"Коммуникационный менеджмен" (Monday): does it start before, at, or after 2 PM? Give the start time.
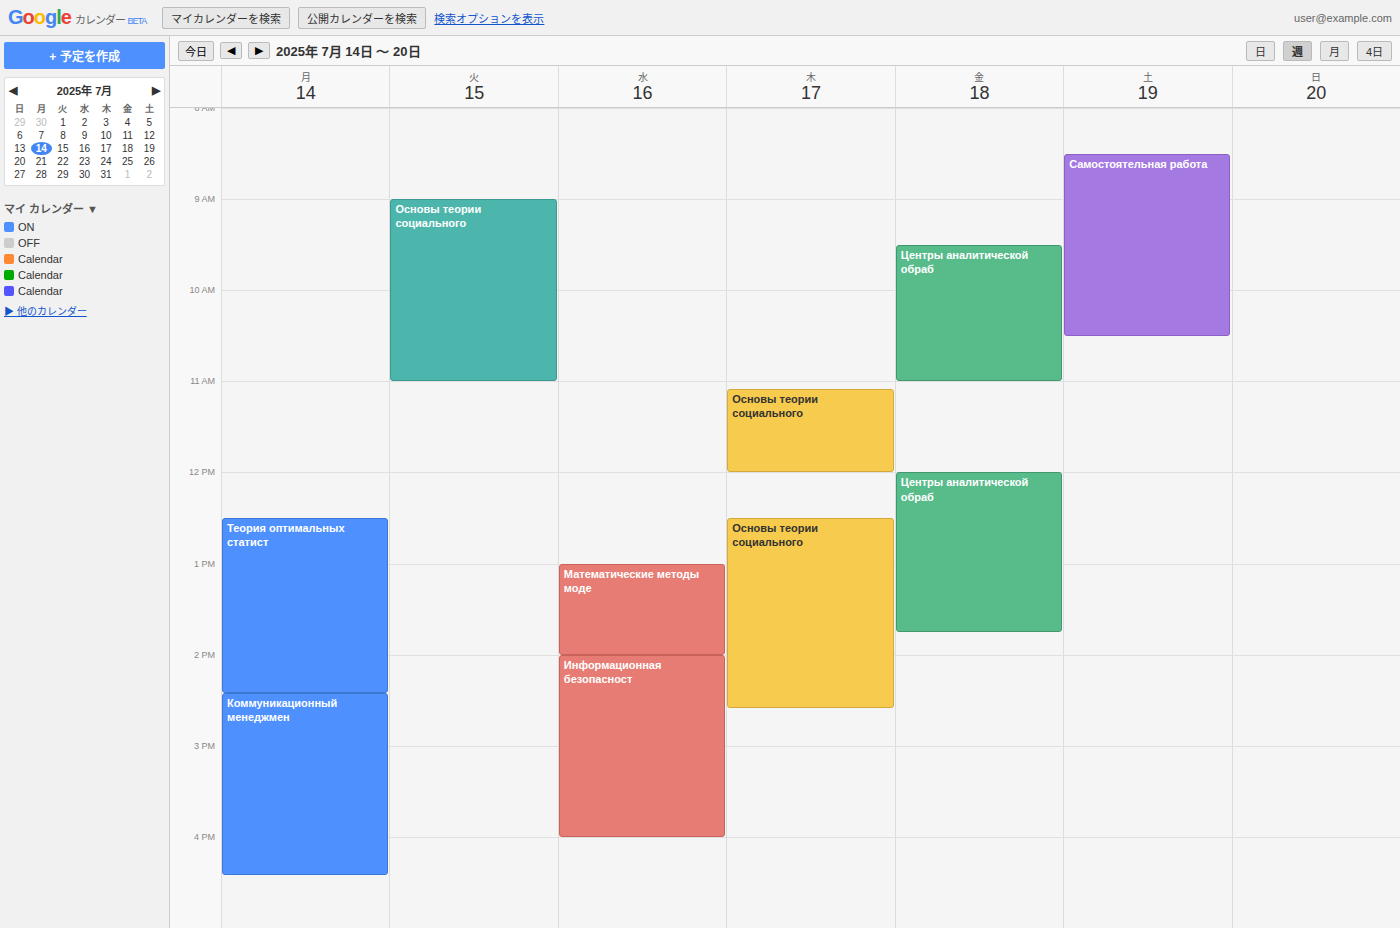
2:25 PM -- after 2 PM, 25 minutes below the 2 PM line.